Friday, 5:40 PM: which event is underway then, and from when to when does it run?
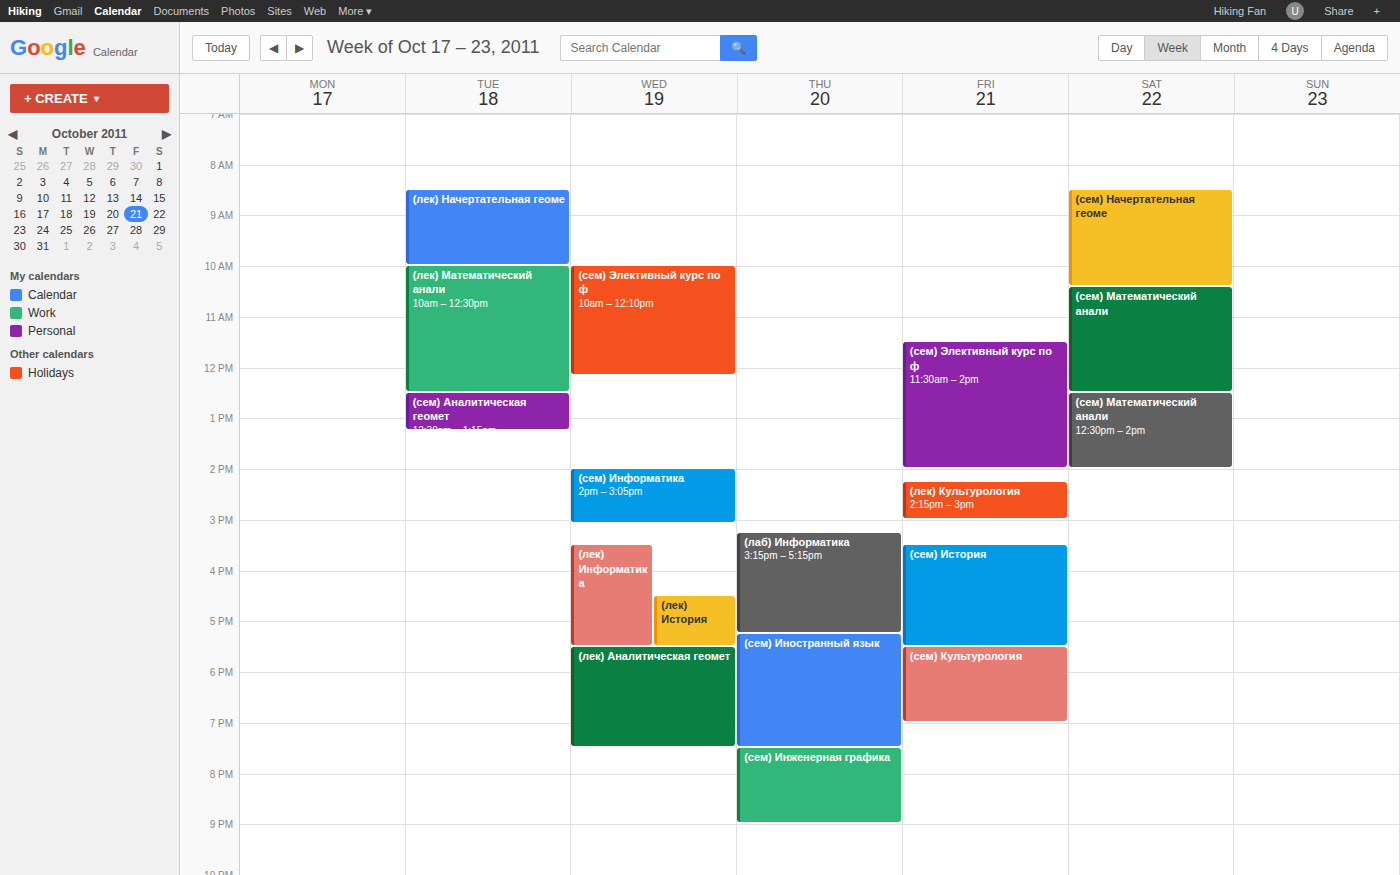
"(сем) Культурология", 5:30 PM to 7:00 PM